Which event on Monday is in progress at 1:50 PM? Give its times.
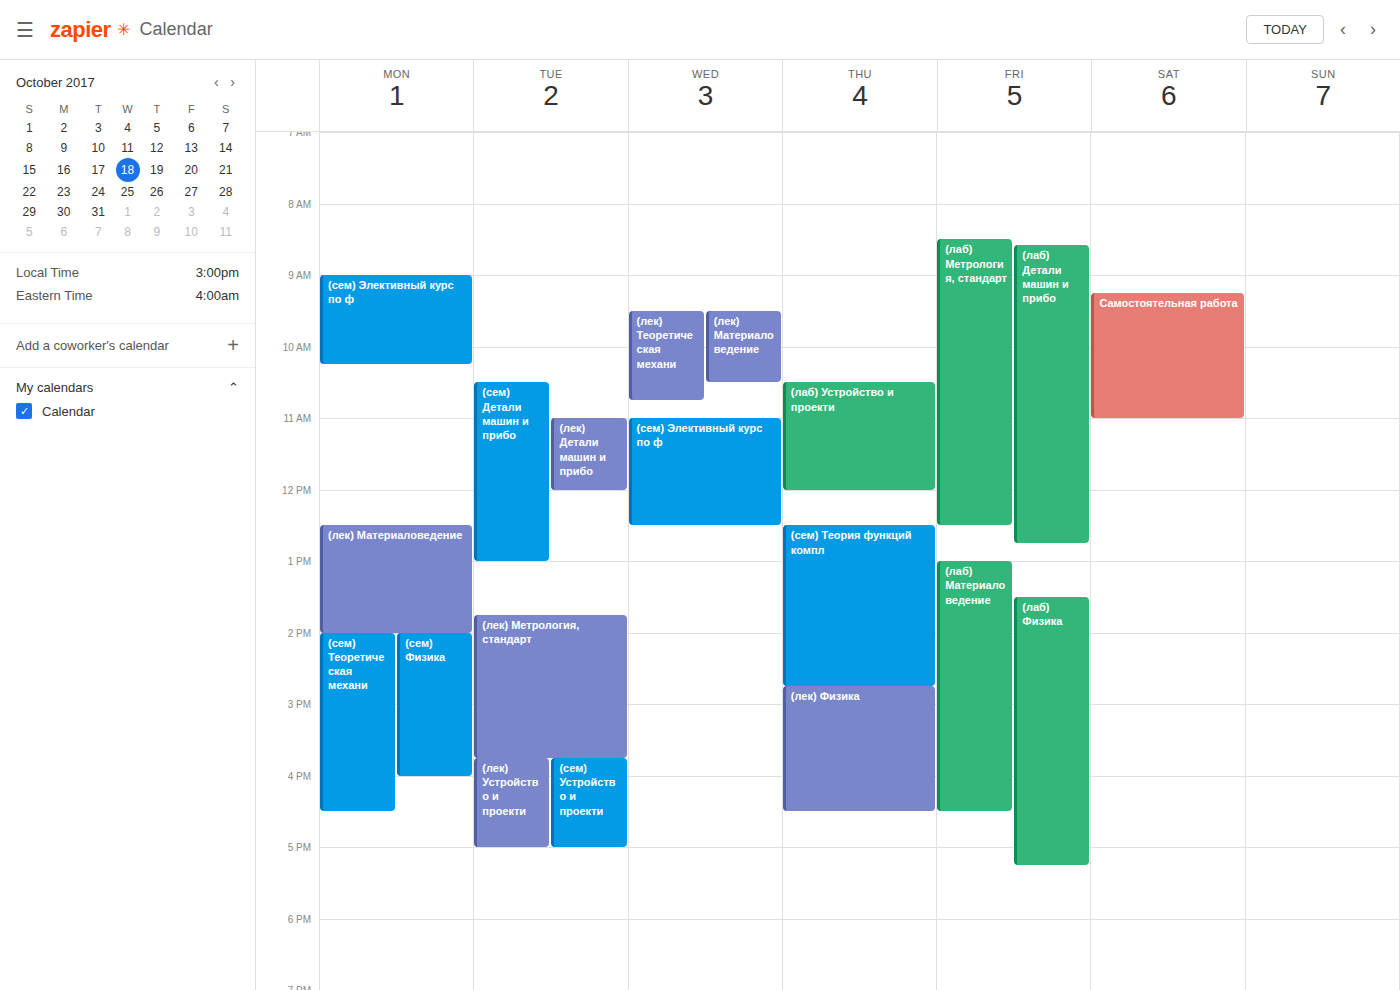
"(лек) Материаловедение", 12:30 PM to 2:00 PM